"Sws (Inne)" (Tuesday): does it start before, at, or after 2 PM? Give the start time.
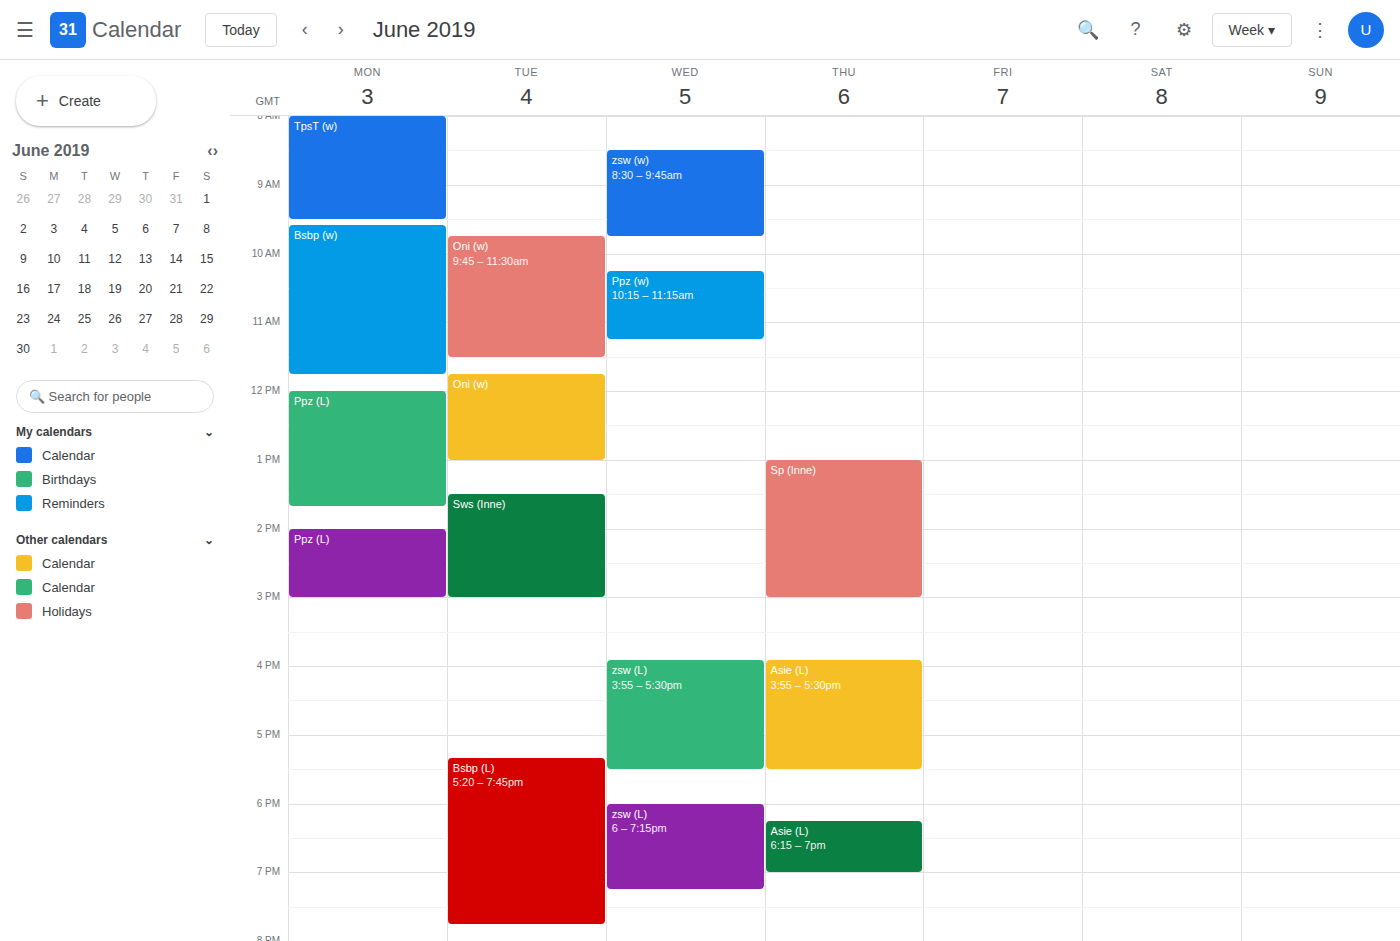
1:30 PM -- before 2 PM, 30 minutes above the 2 PM line.